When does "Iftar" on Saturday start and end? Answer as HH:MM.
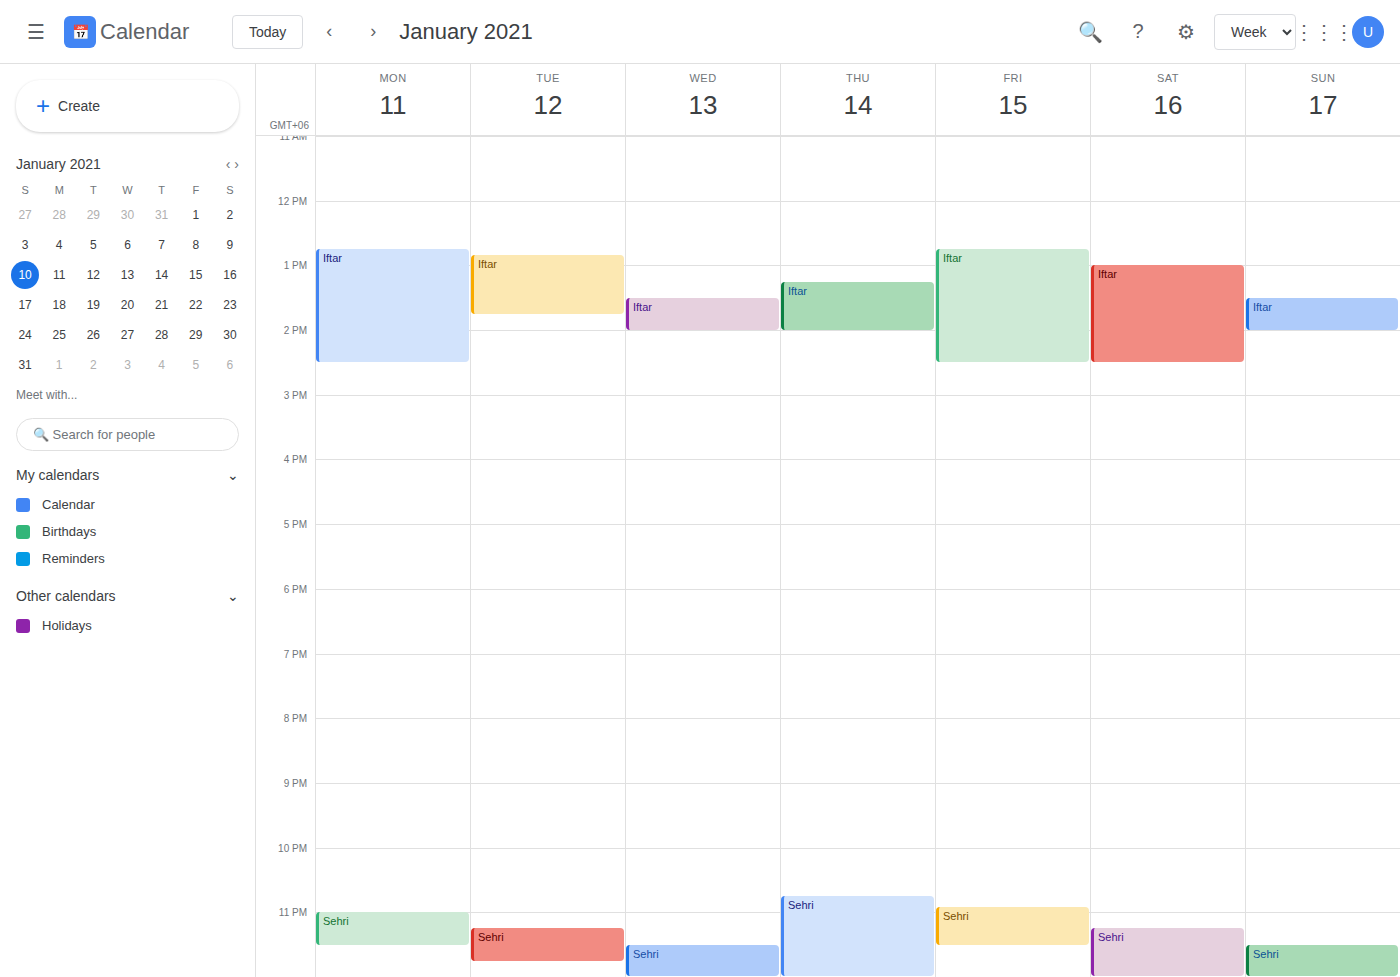
13:00 to 14:30